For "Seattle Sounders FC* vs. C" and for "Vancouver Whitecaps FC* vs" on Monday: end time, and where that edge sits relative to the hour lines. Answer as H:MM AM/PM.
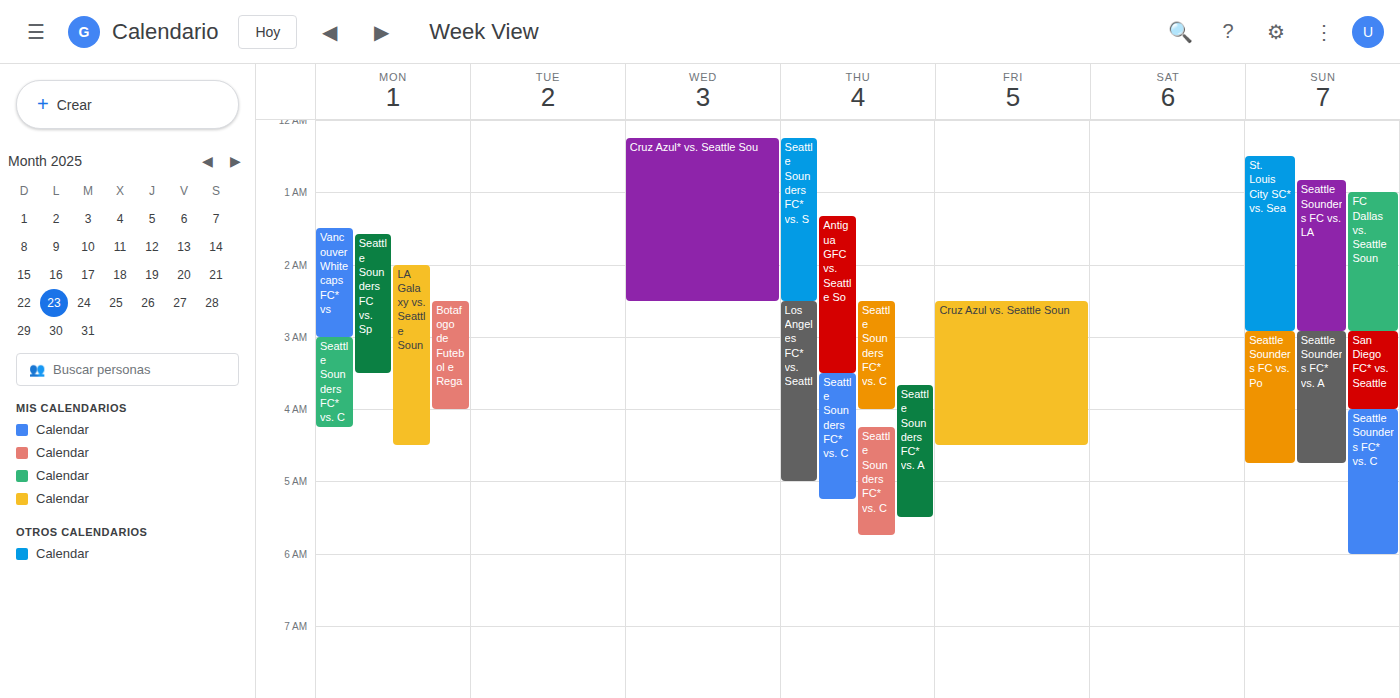
"Seattle Sounders FC* vs. C": 4:15 AM, neither: a quarter of the way from the 4 AM line to the 5 AM line. "Vancouver Whitecaps FC* vs": 3:00 AM, exactly on the 3 AM line.